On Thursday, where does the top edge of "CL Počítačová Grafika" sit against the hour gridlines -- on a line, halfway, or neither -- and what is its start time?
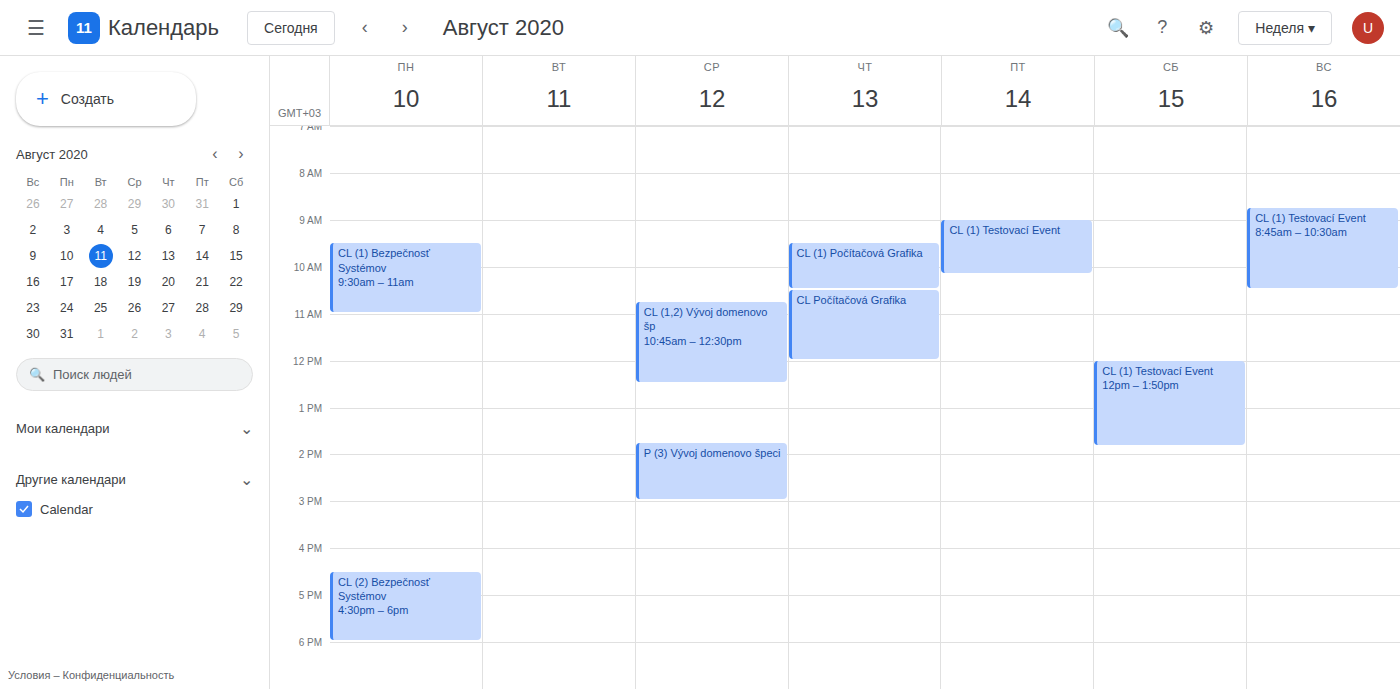
10:30 AM -- halfway between the 10 AM and 11 AM lines.